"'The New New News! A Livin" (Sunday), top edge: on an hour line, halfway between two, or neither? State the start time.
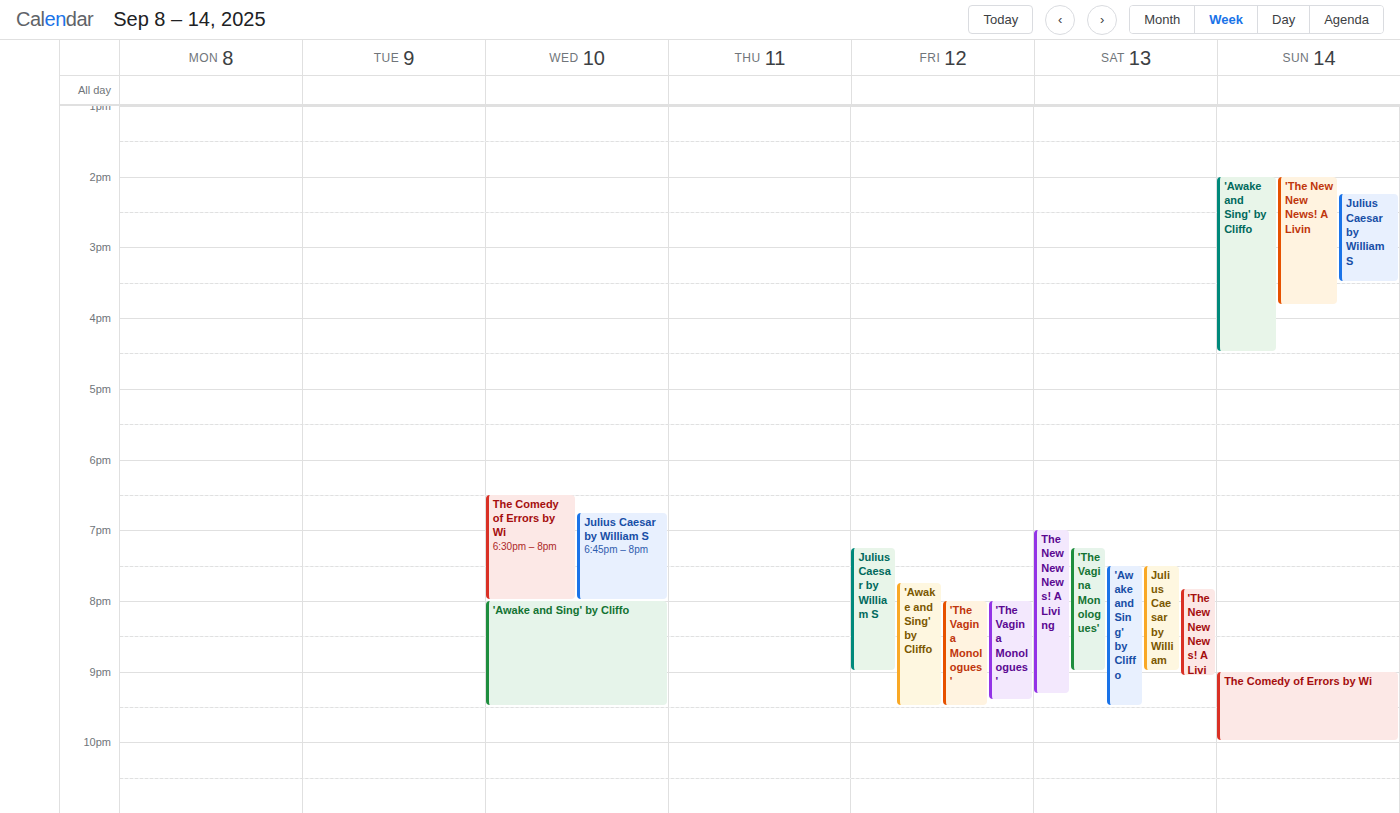
14:00 -- exactly on the 14:00 line.